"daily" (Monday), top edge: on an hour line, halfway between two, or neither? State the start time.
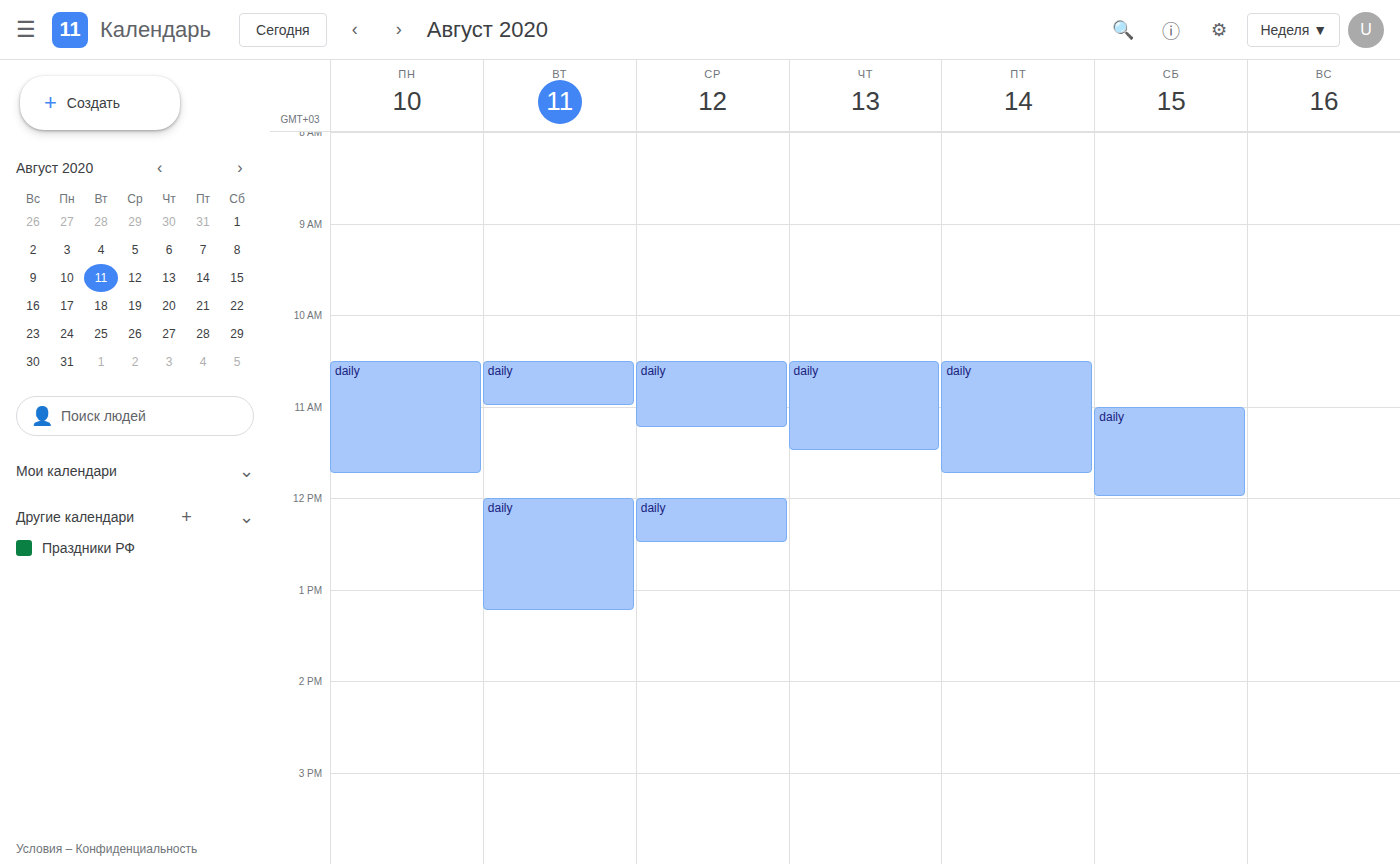
10:30 AM -- halfway between the 10 AM and 11 AM lines.